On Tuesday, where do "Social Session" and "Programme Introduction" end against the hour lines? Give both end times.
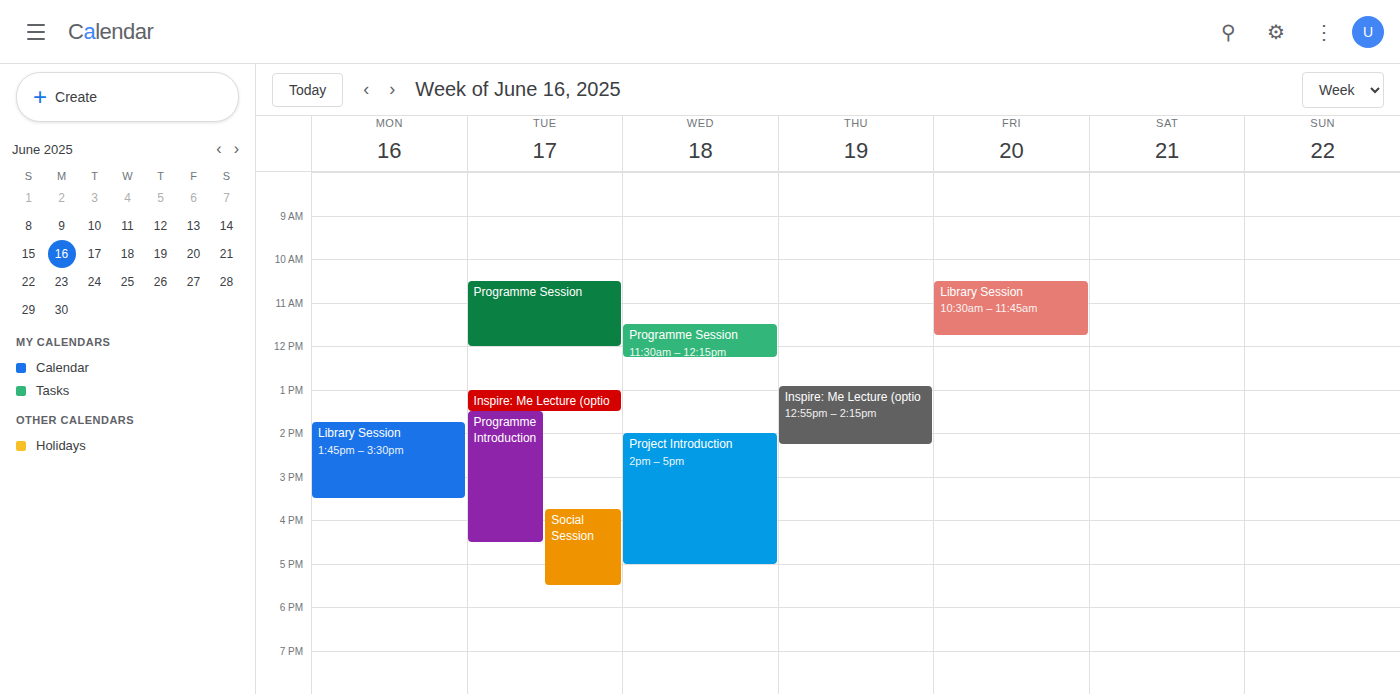
"Social Session": 5:30 PM, halfway between the 5 PM and 6 PM lines. "Programme Introduction": 4:30 PM, halfway between the 4 PM and 5 PM lines.